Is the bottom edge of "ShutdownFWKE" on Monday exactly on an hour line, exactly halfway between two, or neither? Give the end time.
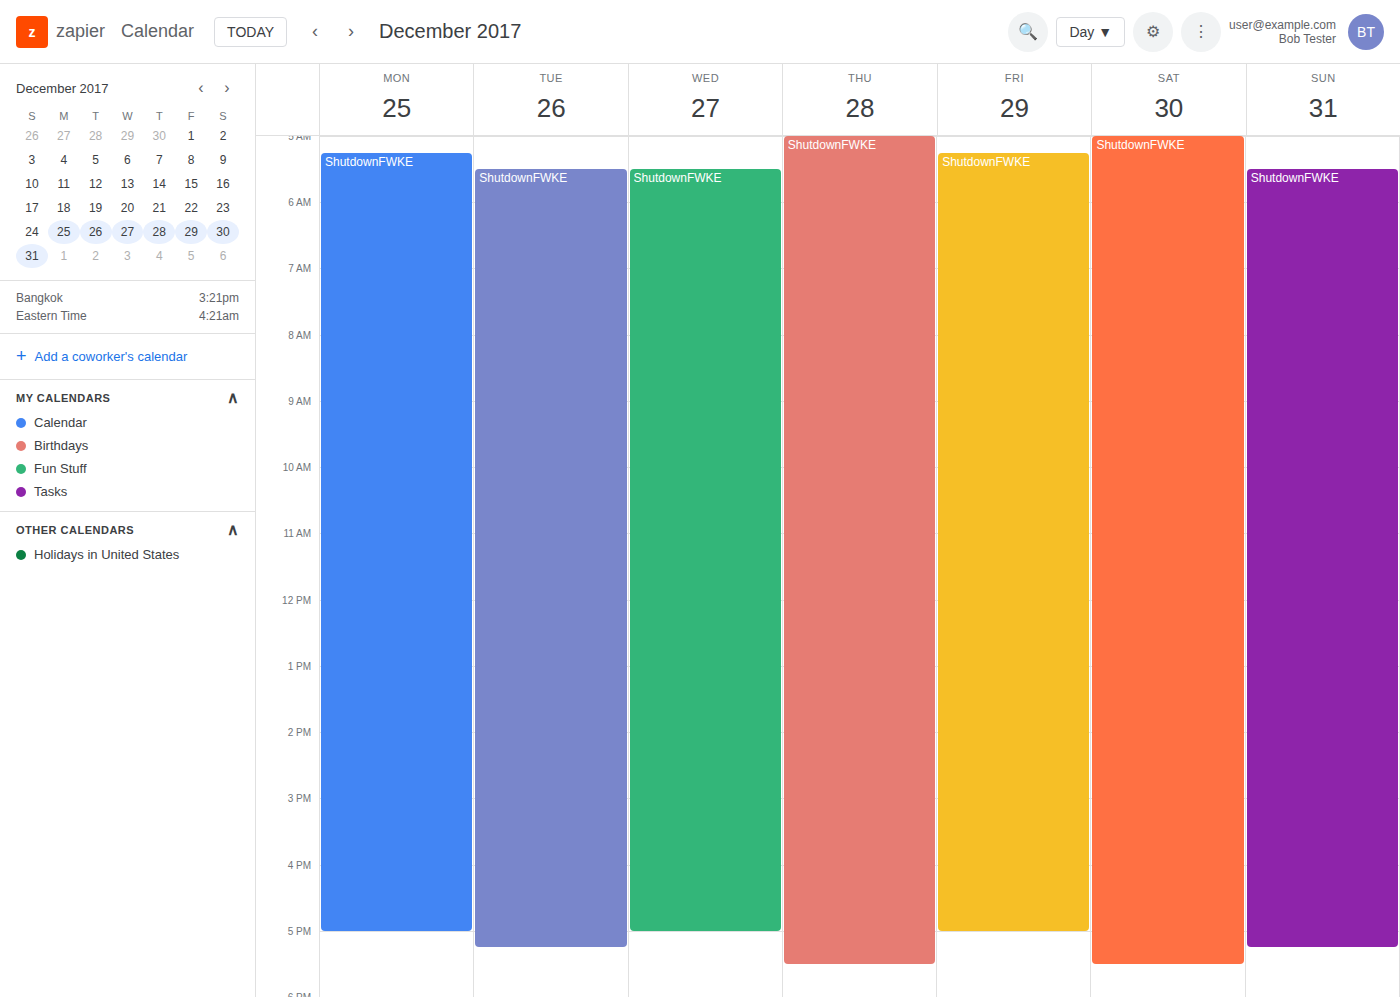
5:00 PM -- exactly on the 5 PM line.